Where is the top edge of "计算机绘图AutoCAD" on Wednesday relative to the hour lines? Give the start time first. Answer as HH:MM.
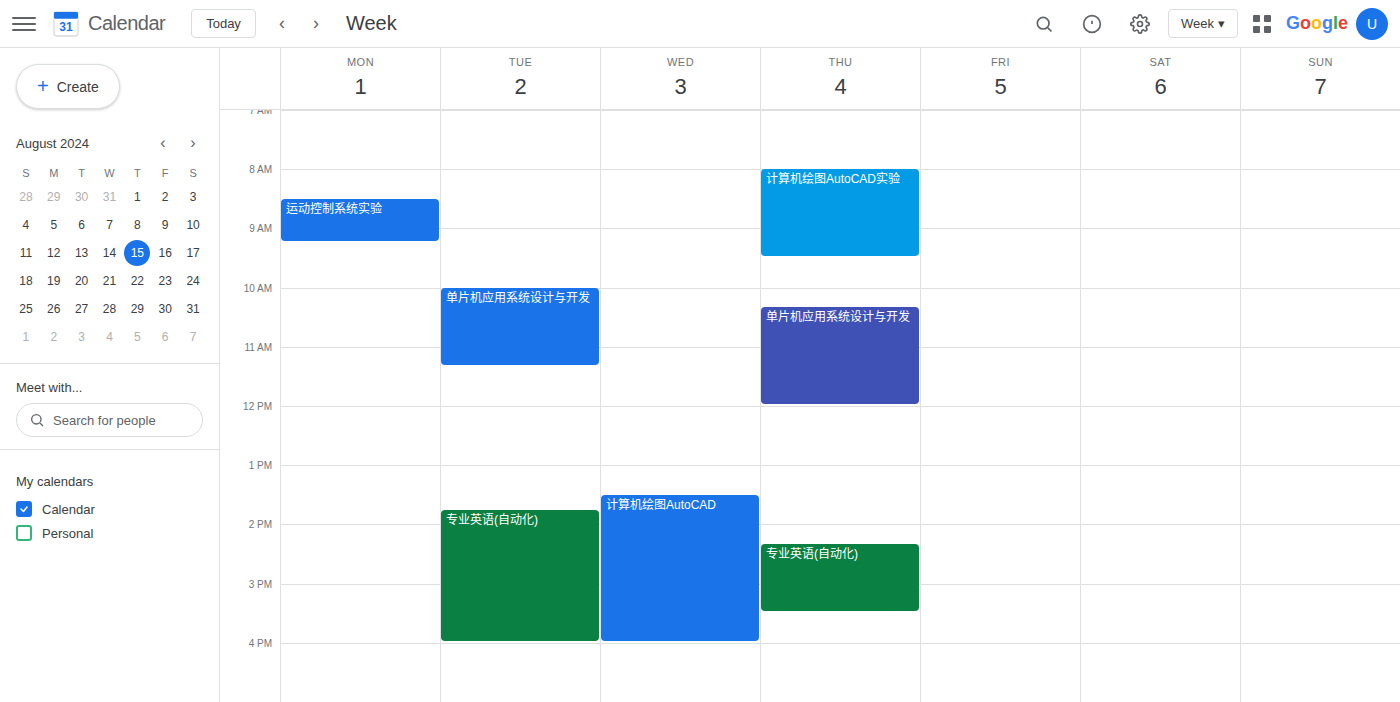
13:30 -- halfway between the 13:00 and 14:00 lines.